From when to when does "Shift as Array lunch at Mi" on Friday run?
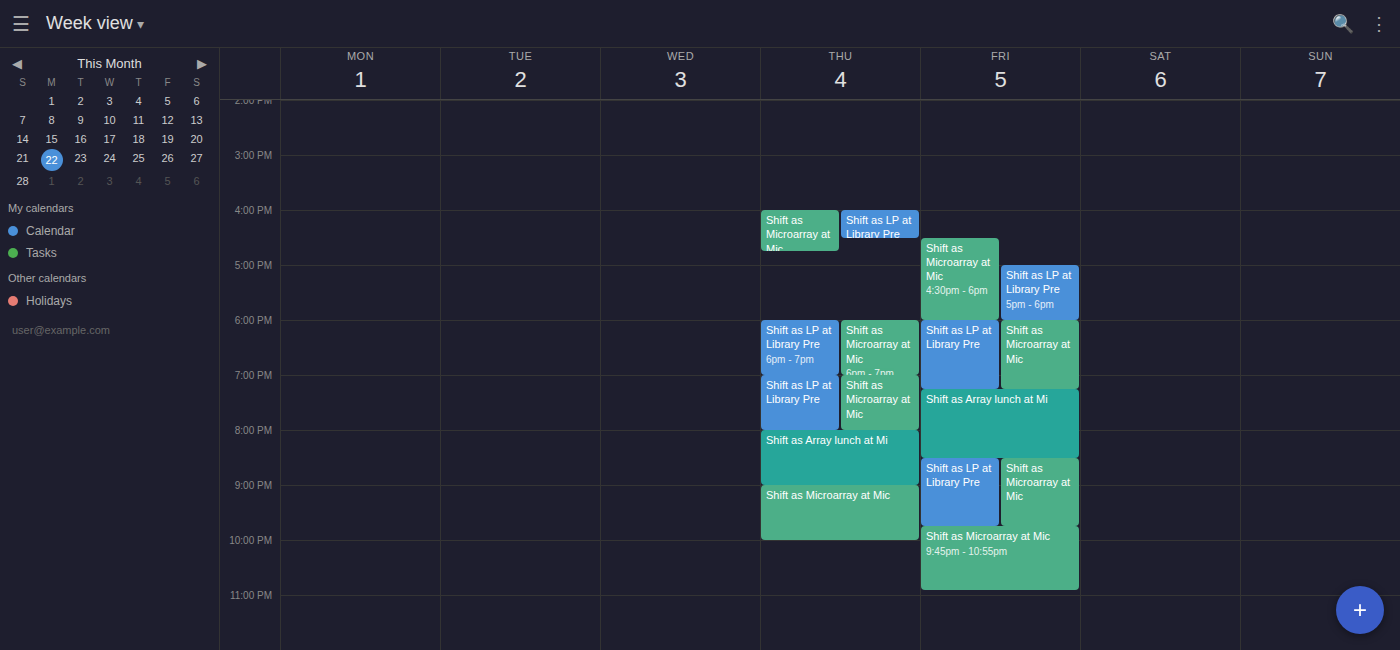
7:15 PM to 8:30 PM